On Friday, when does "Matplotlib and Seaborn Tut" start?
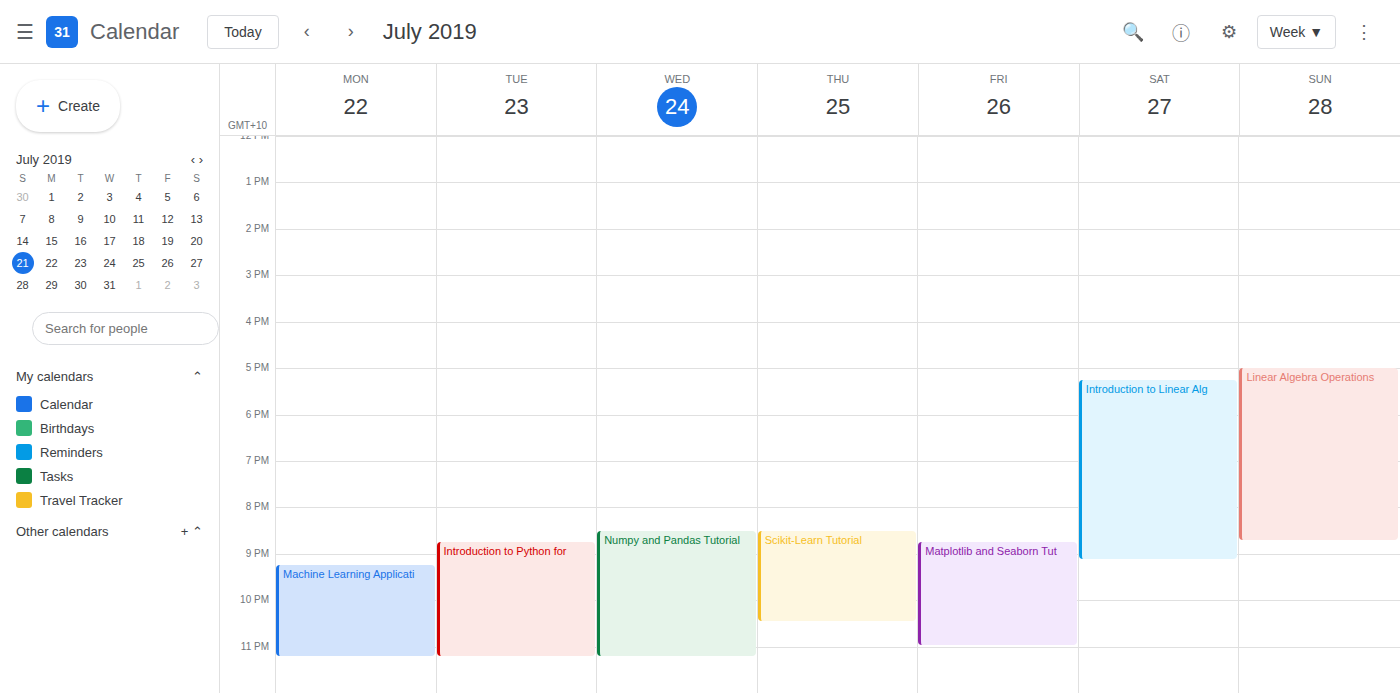
8:45 PM